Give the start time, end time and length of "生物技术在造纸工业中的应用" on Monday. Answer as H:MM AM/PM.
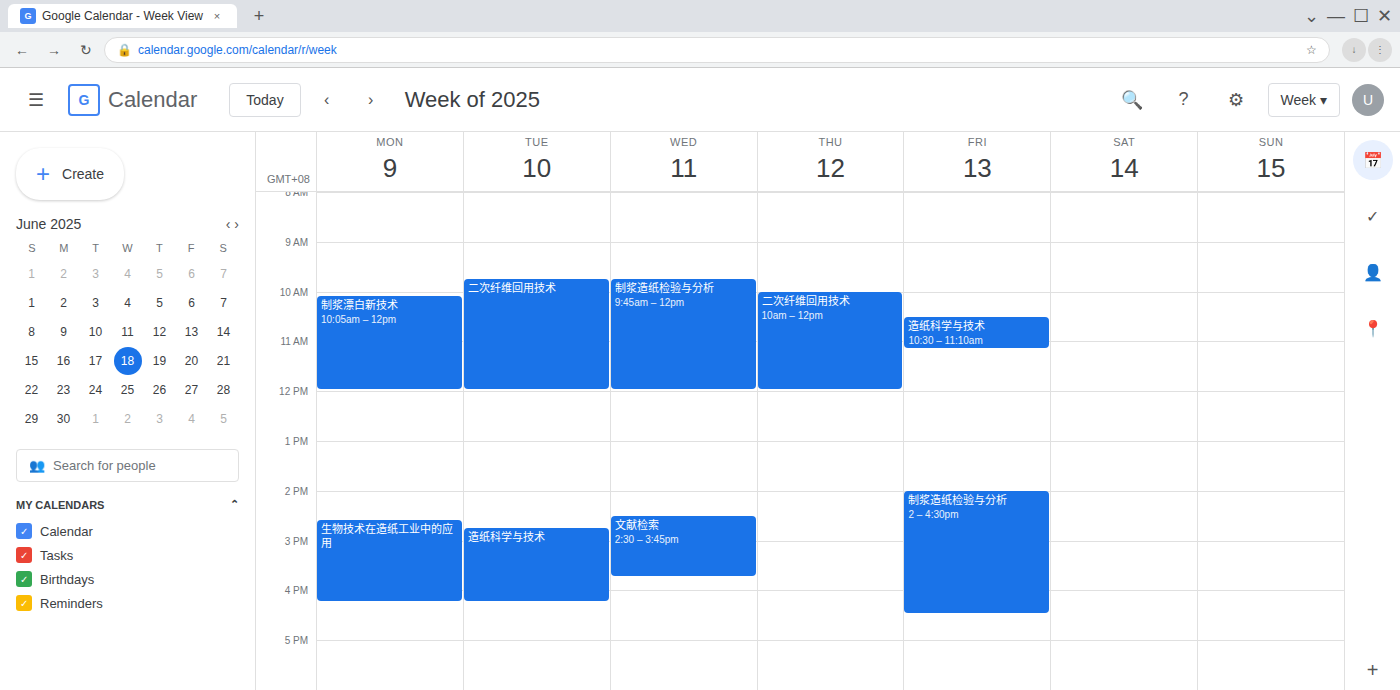
2:35 PM to 4:15 PM, 1 hour 40 minutes